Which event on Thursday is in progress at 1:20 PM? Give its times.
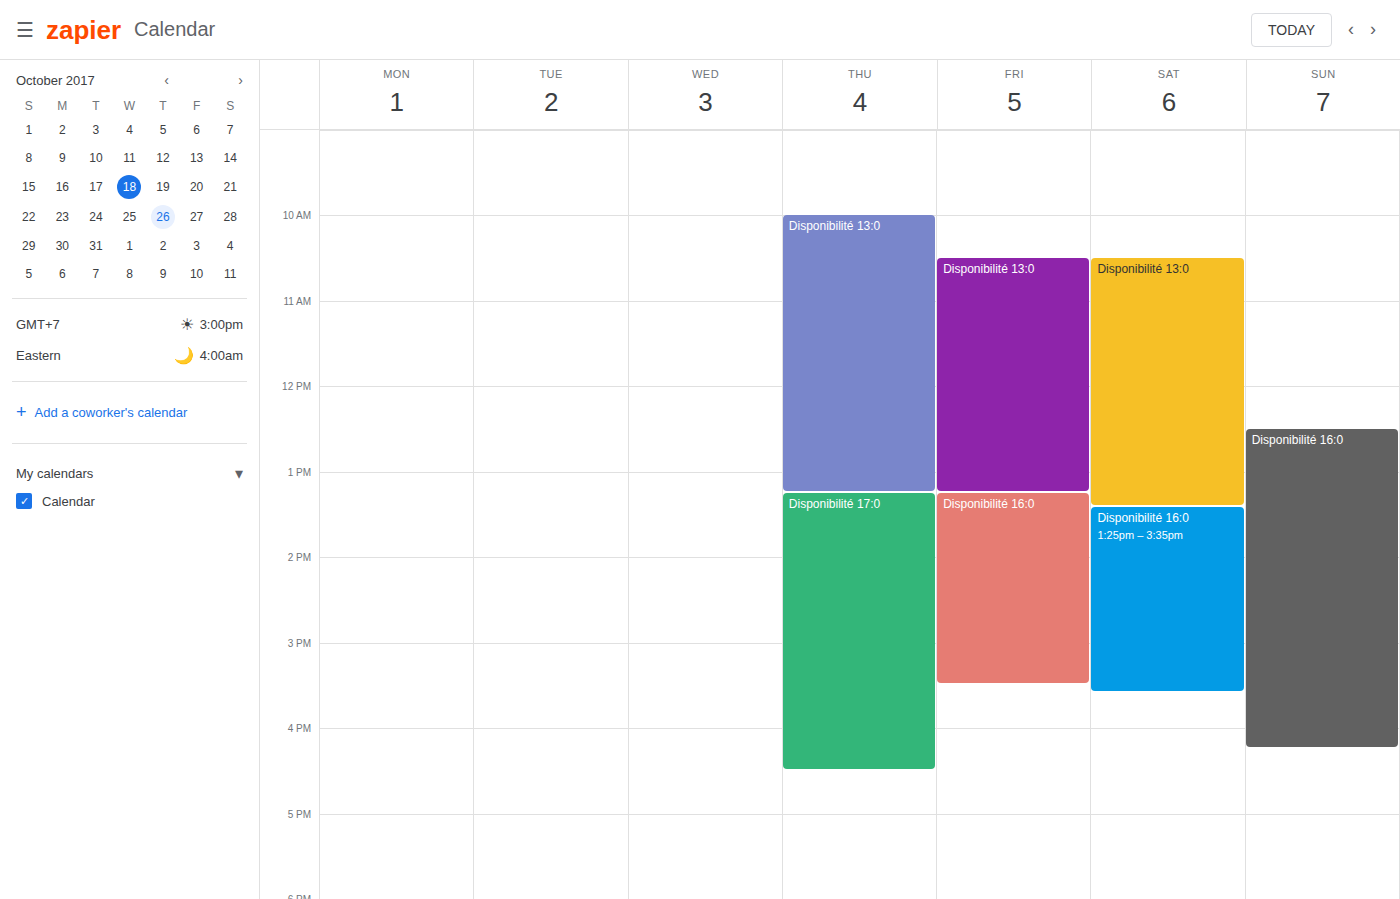
"Disponibilité 17:0", 1:15 PM to 4:30 PM